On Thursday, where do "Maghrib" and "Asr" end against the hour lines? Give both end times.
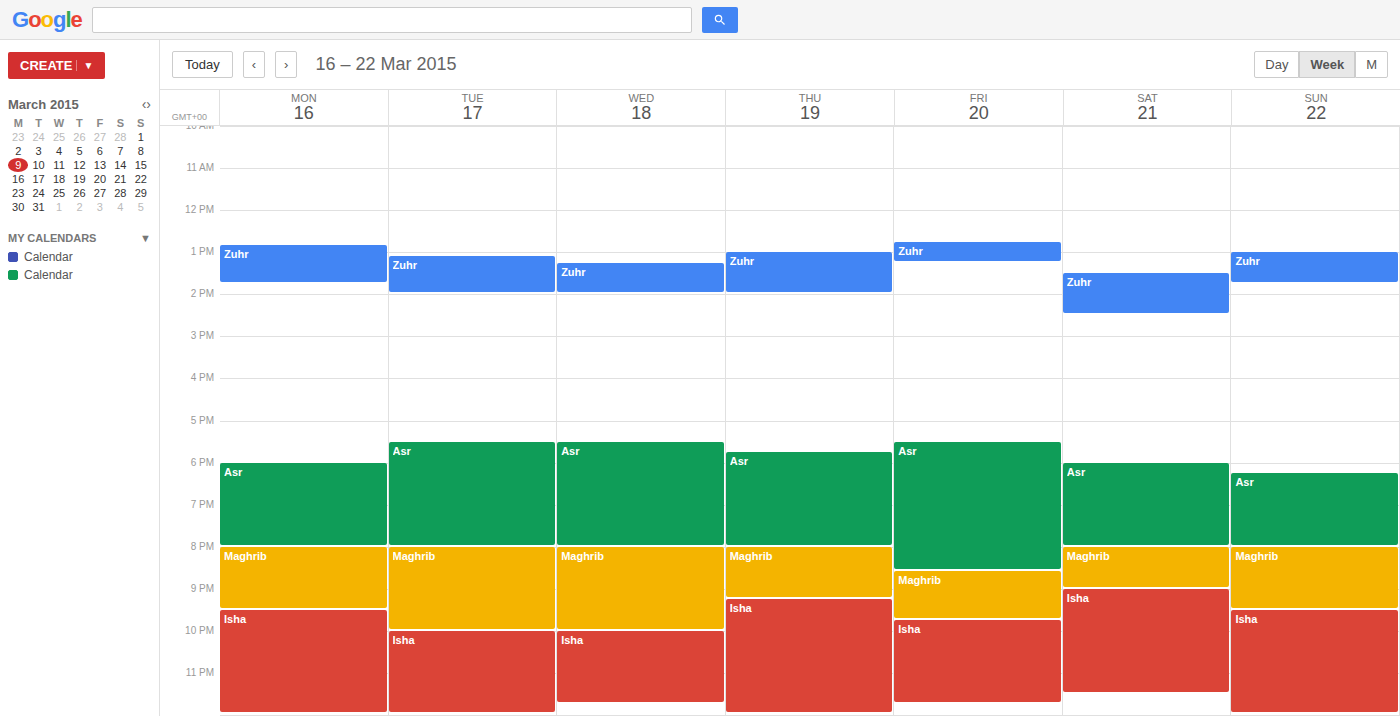
"Maghrib": 9:15 PM, neither: a quarter of the way from the 9 PM line to the 10 PM line. "Asr": 8:00 PM, exactly on the 8 PM line.